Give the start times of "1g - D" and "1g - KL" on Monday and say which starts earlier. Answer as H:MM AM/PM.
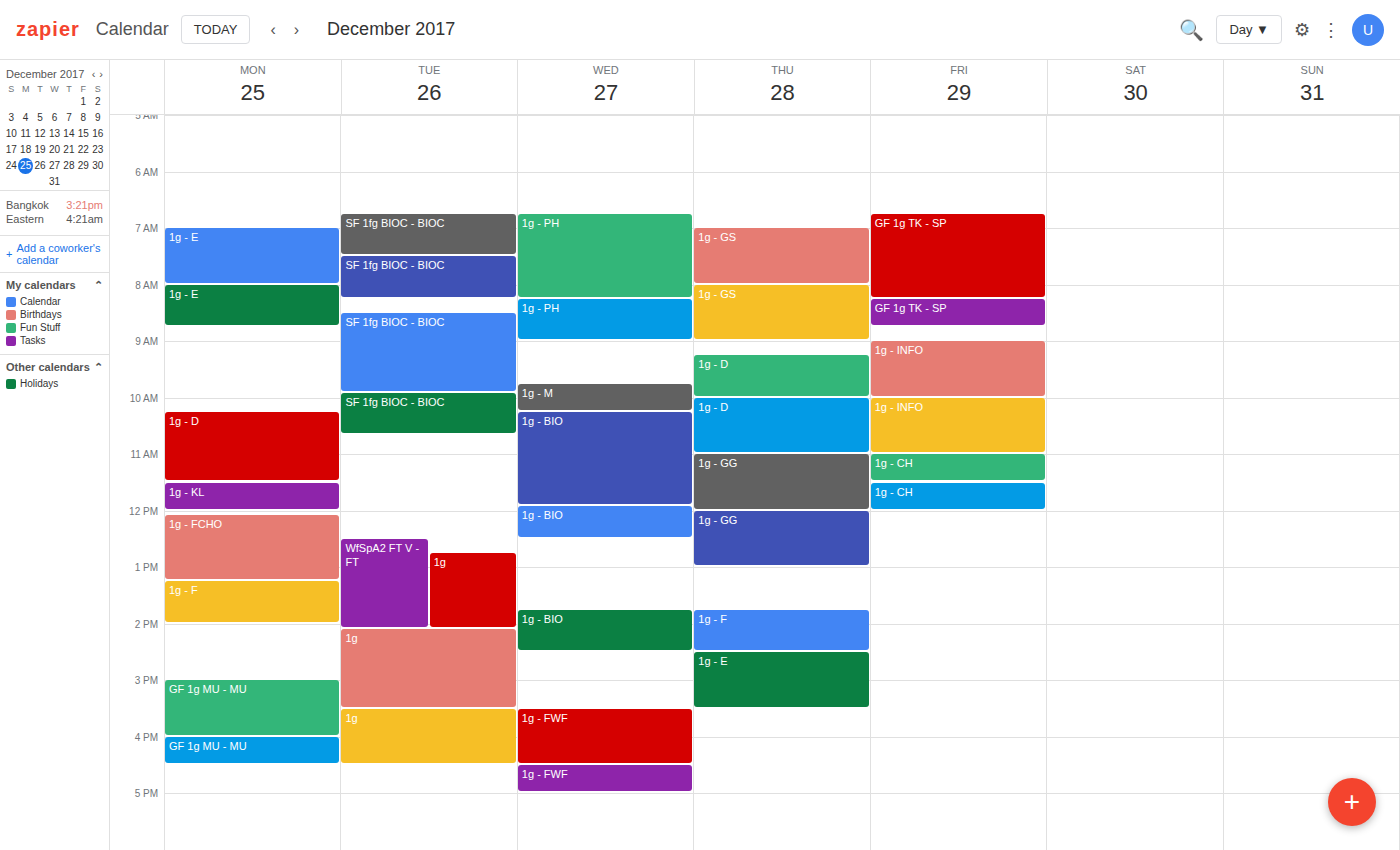
"1g - D" 10:15 AM; "1g - KL" 11:30 AM.